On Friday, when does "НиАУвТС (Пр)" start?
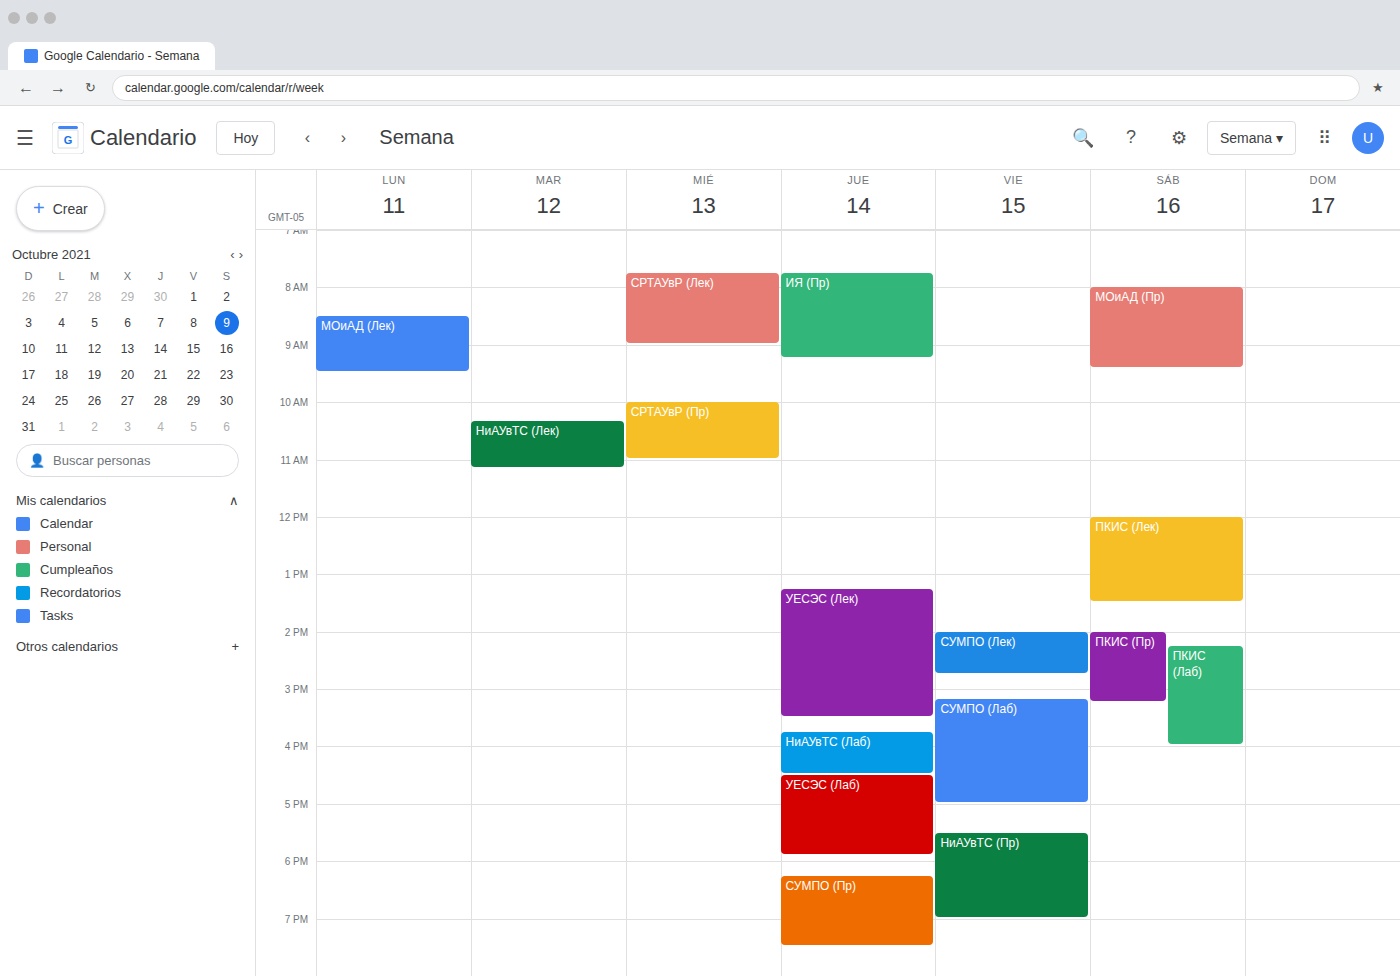
5:30 PM